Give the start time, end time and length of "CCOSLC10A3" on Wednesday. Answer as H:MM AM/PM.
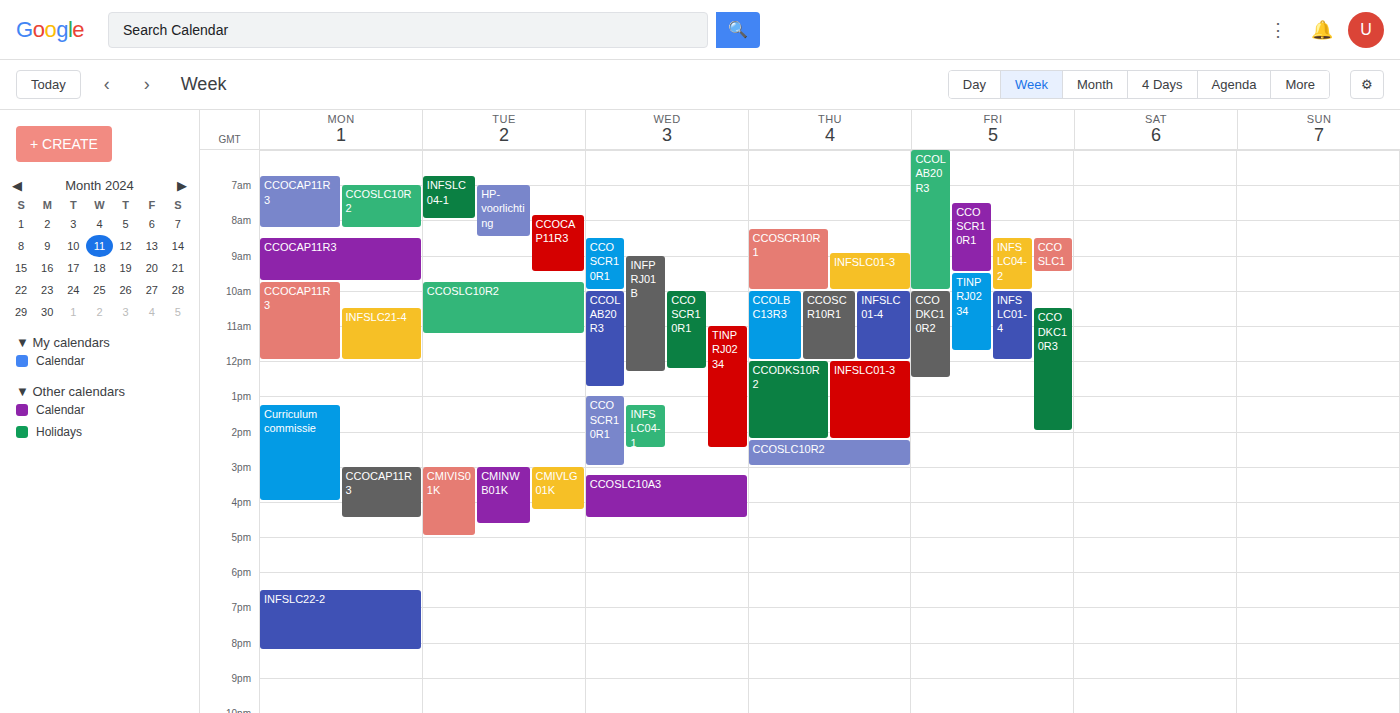
3:15 PM to 4:30 PM, 1 hour 15 minutes